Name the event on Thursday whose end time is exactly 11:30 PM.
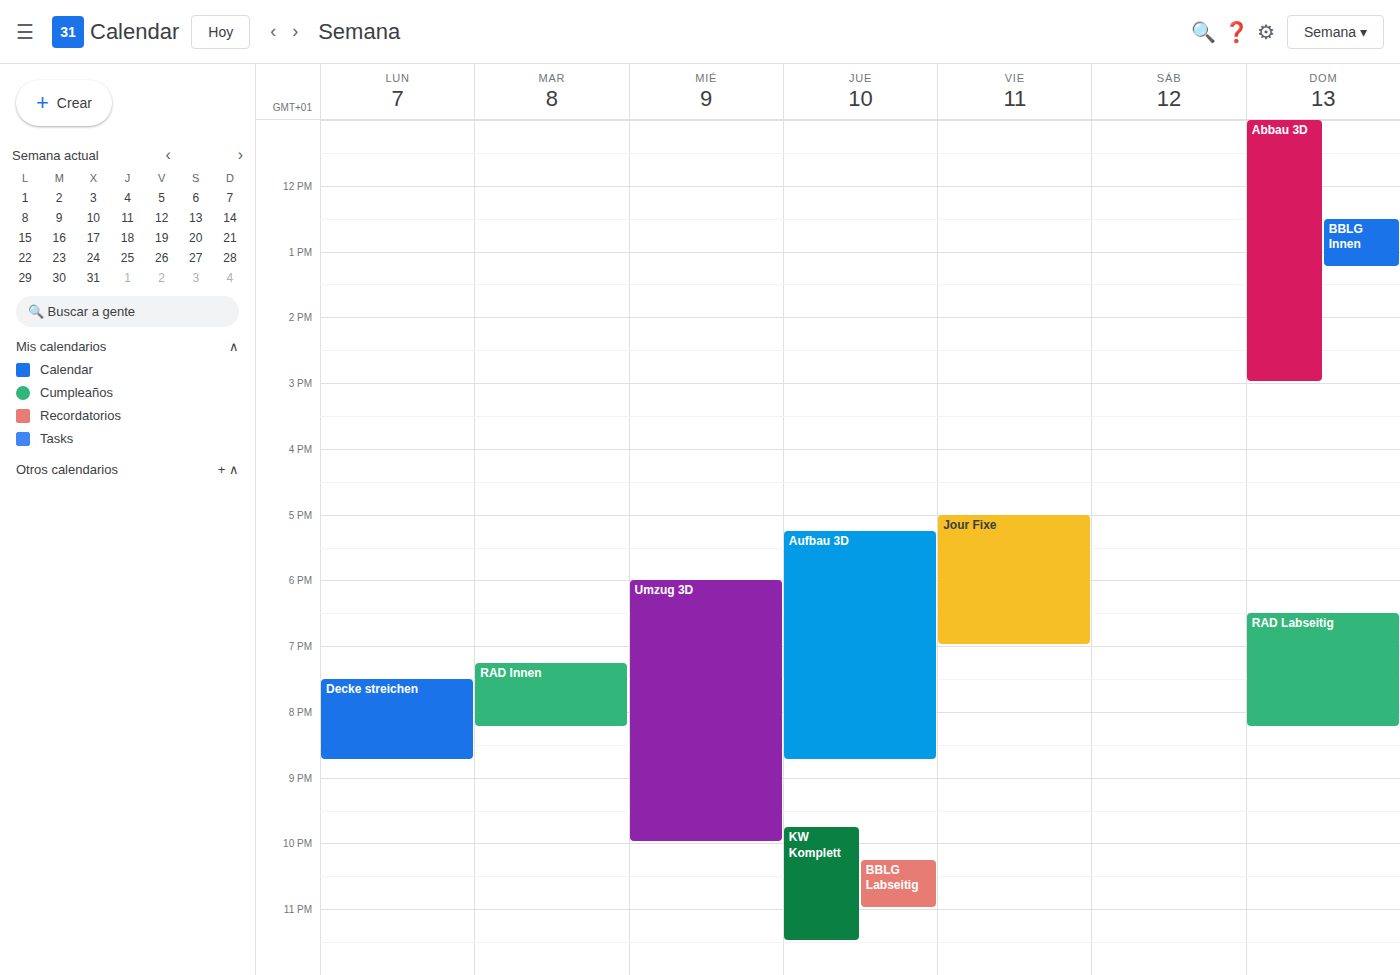
"KW Komplett"